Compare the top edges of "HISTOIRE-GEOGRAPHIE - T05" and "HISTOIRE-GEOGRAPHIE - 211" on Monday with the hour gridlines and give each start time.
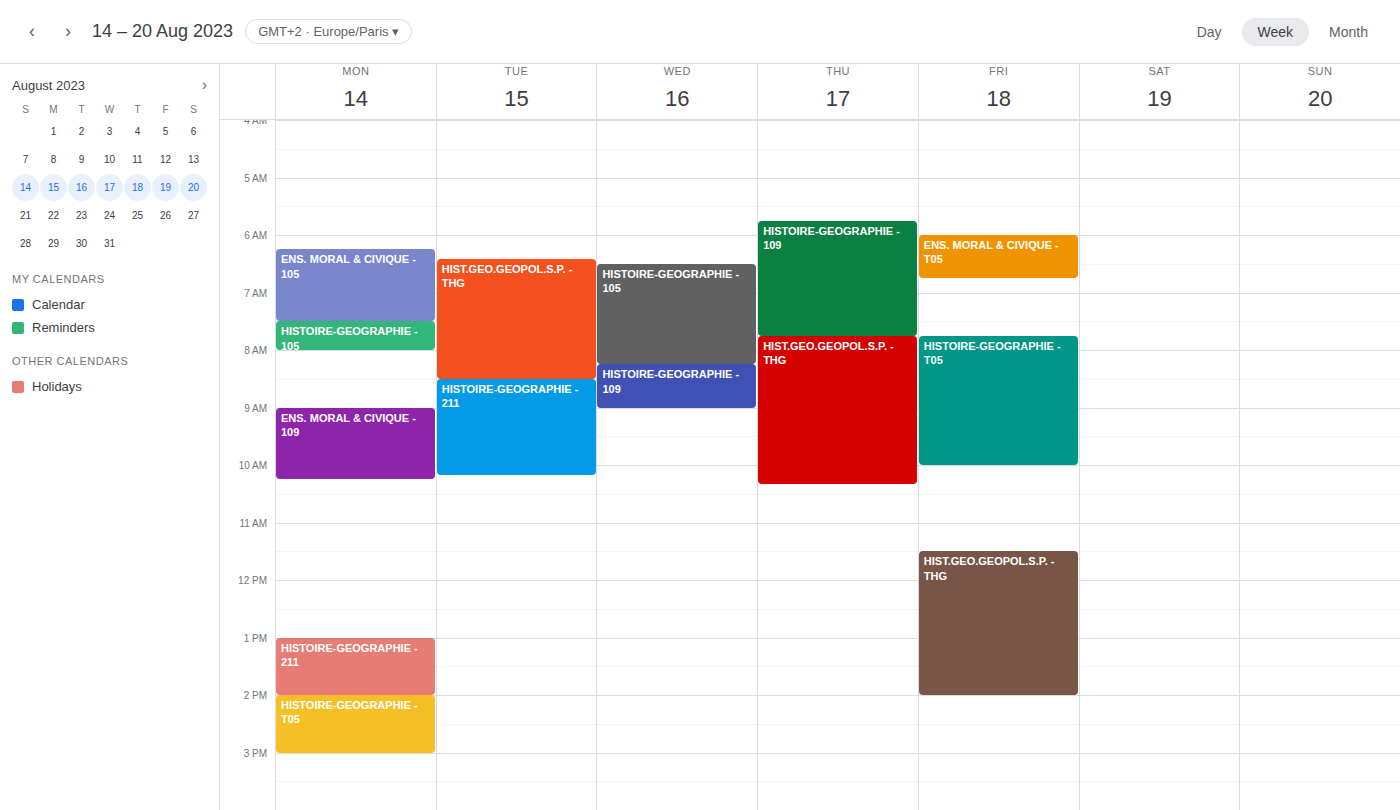
"HISTOIRE-GEOGRAPHIE - T05": 2:00 PM, exactly on the 2 PM line. "HISTOIRE-GEOGRAPHIE - 211": 1:00 PM, exactly on the 1 PM line.